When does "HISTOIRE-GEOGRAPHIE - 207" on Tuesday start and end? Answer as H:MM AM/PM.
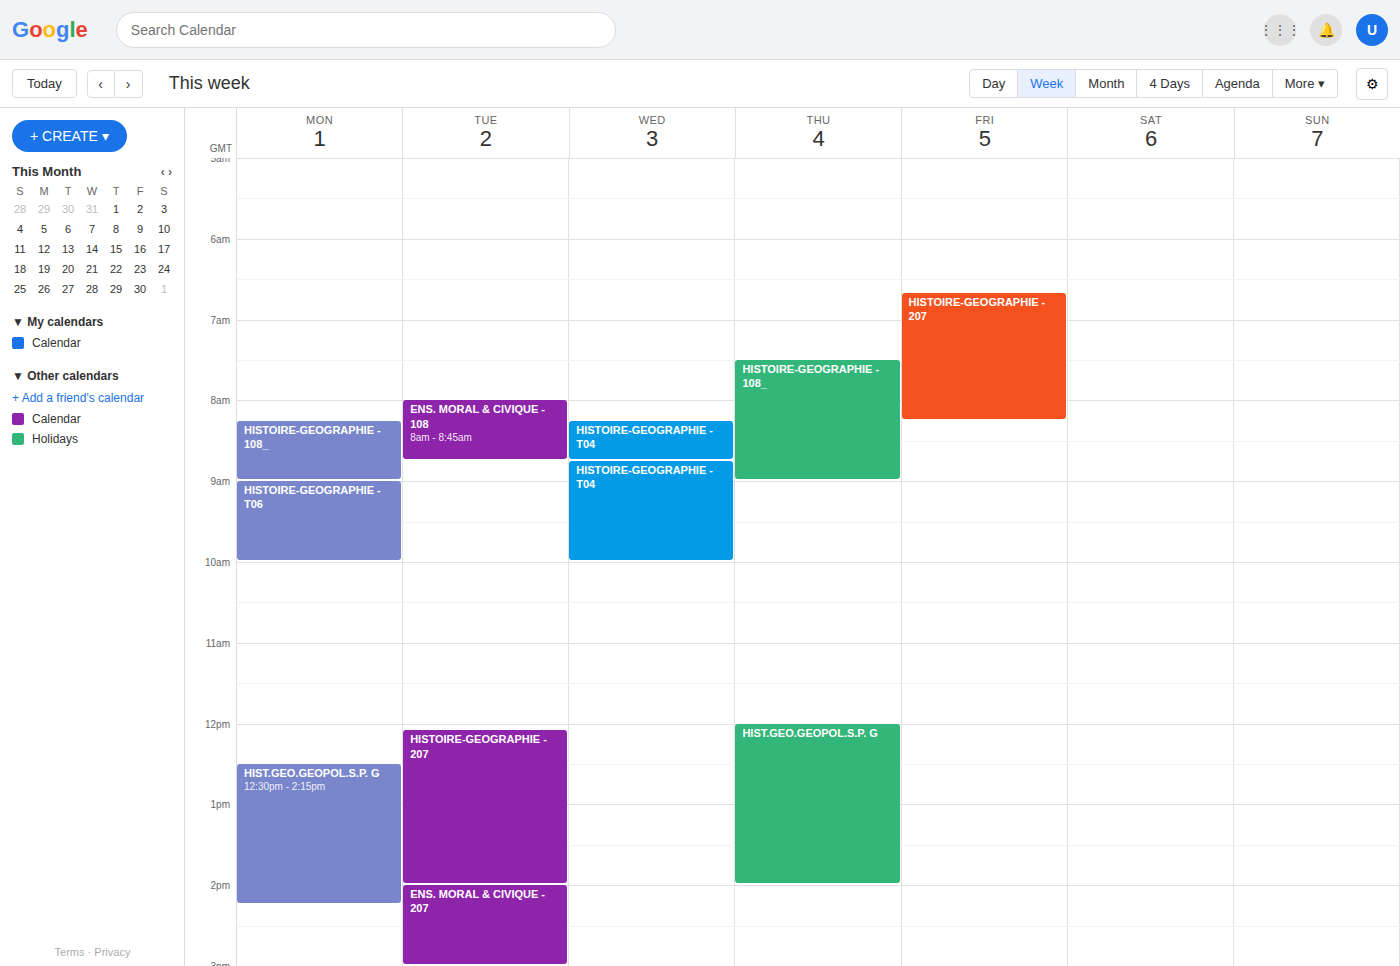
12:05 PM to 2:00 PM